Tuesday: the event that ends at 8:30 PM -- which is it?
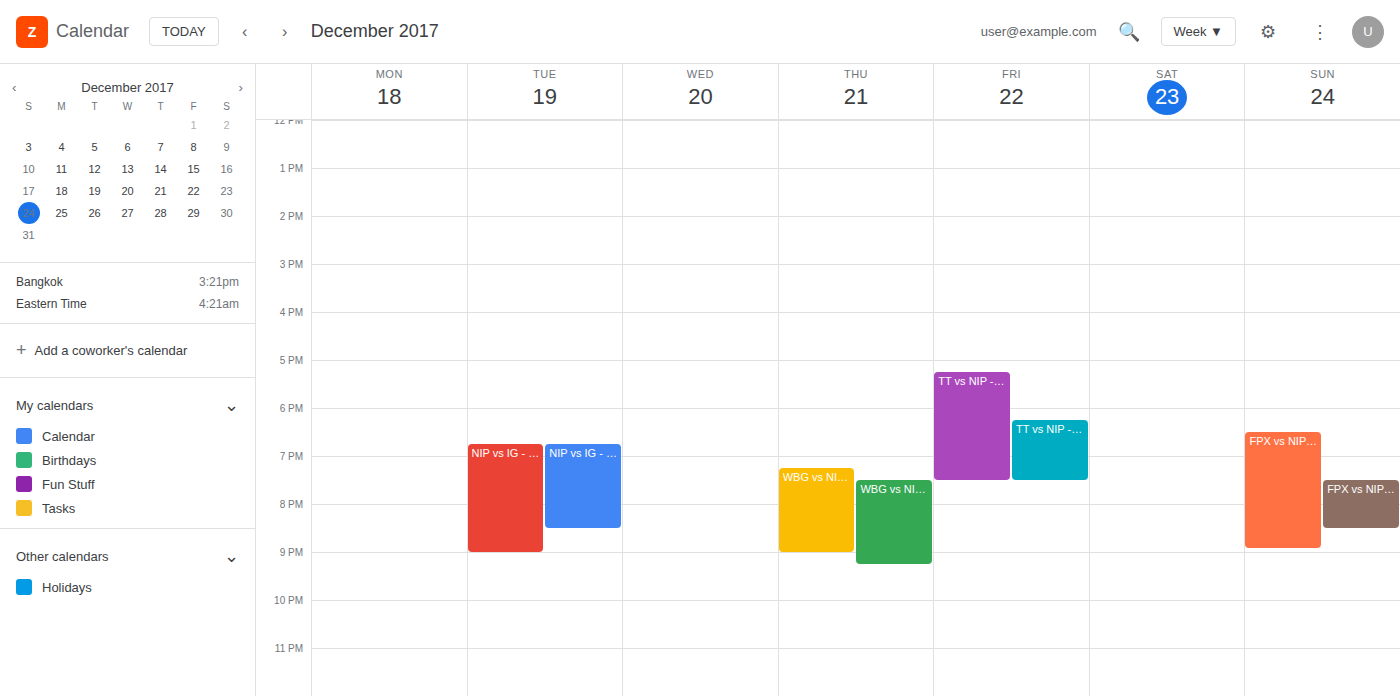
"NIP vs IG - 0 : 1"